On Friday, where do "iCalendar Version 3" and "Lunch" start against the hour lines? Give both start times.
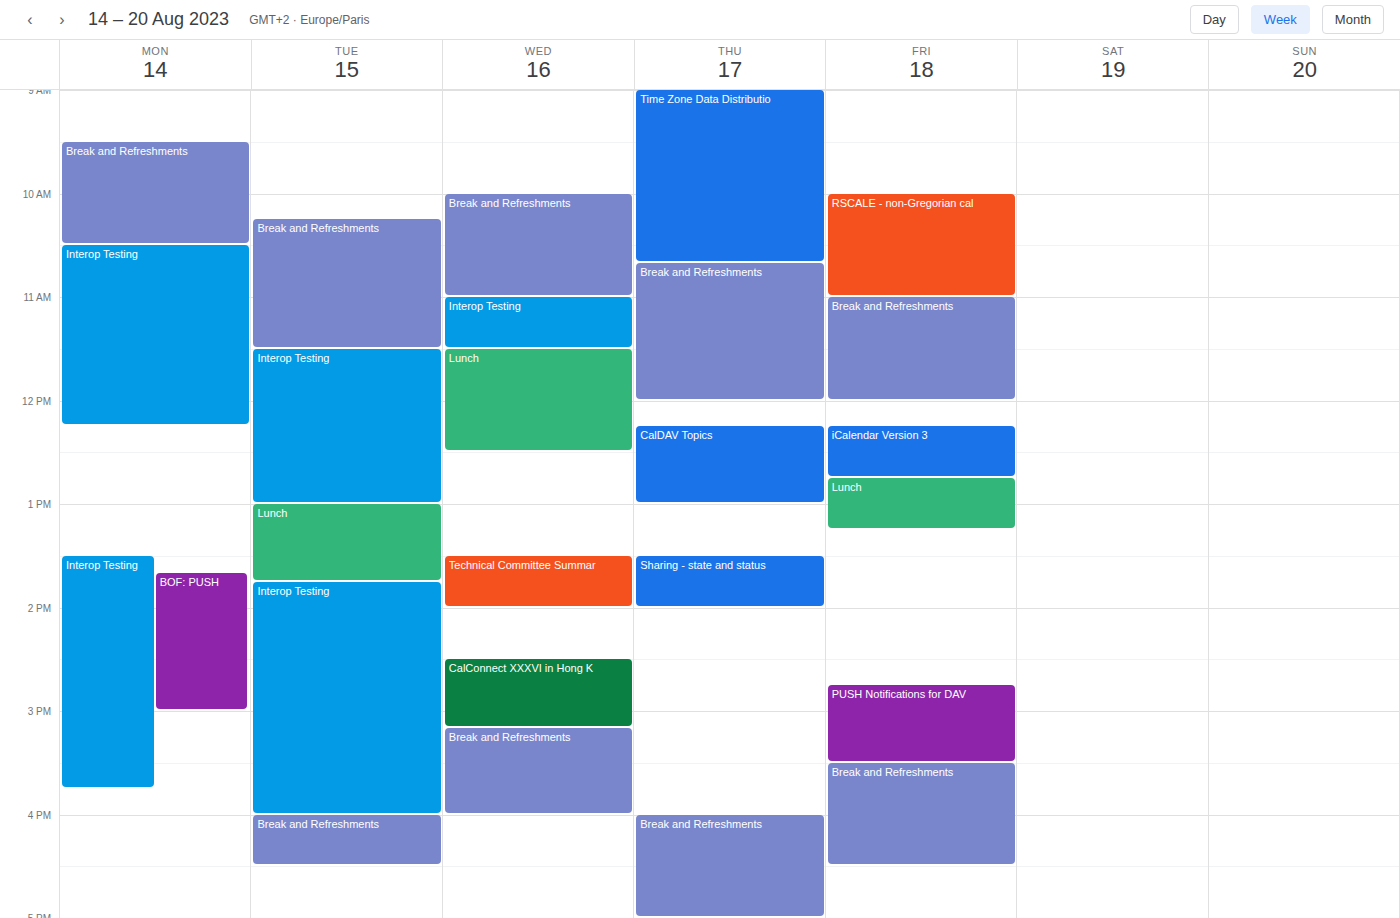
"iCalendar Version 3": 12:15 PM, neither: a quarter of the way from the 12 PM line to the 1 PM line. "Lunch": 12:45 PM, neither: three quarters of the way from the 12 PM line to the 1 PM line.